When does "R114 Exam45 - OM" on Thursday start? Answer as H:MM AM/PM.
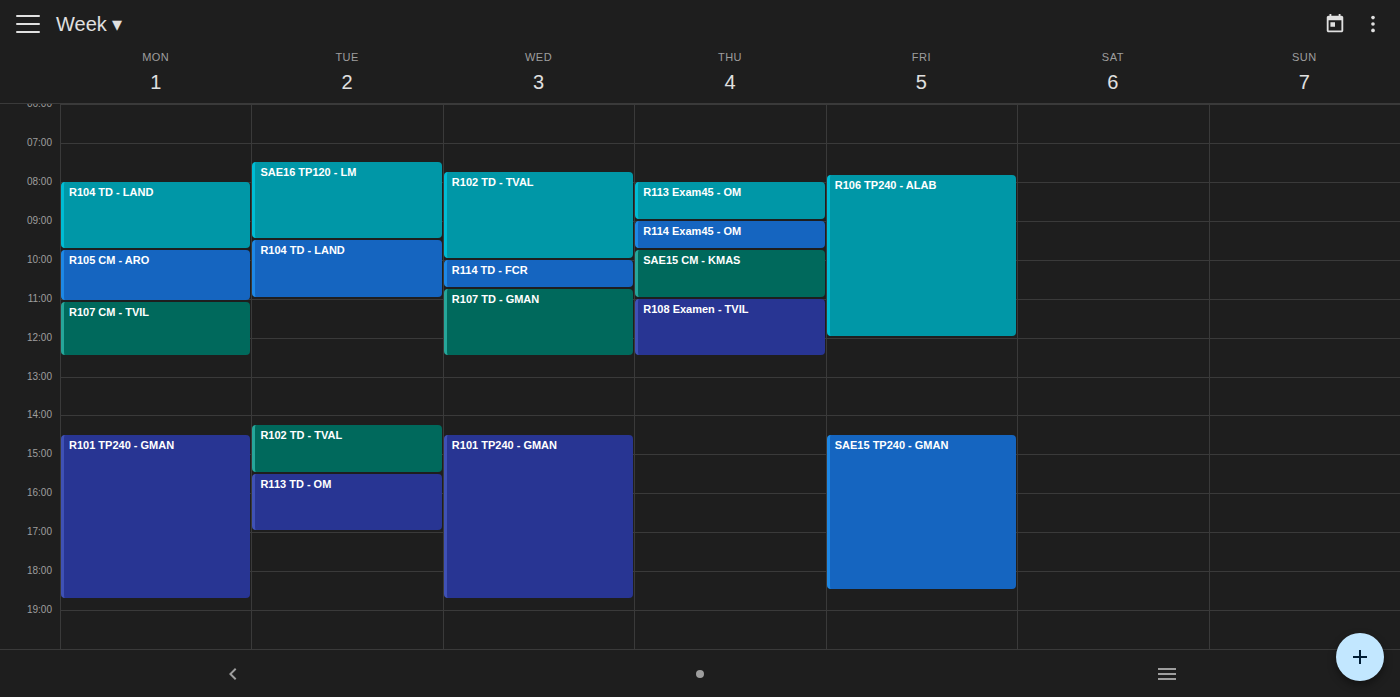
9:00 AM